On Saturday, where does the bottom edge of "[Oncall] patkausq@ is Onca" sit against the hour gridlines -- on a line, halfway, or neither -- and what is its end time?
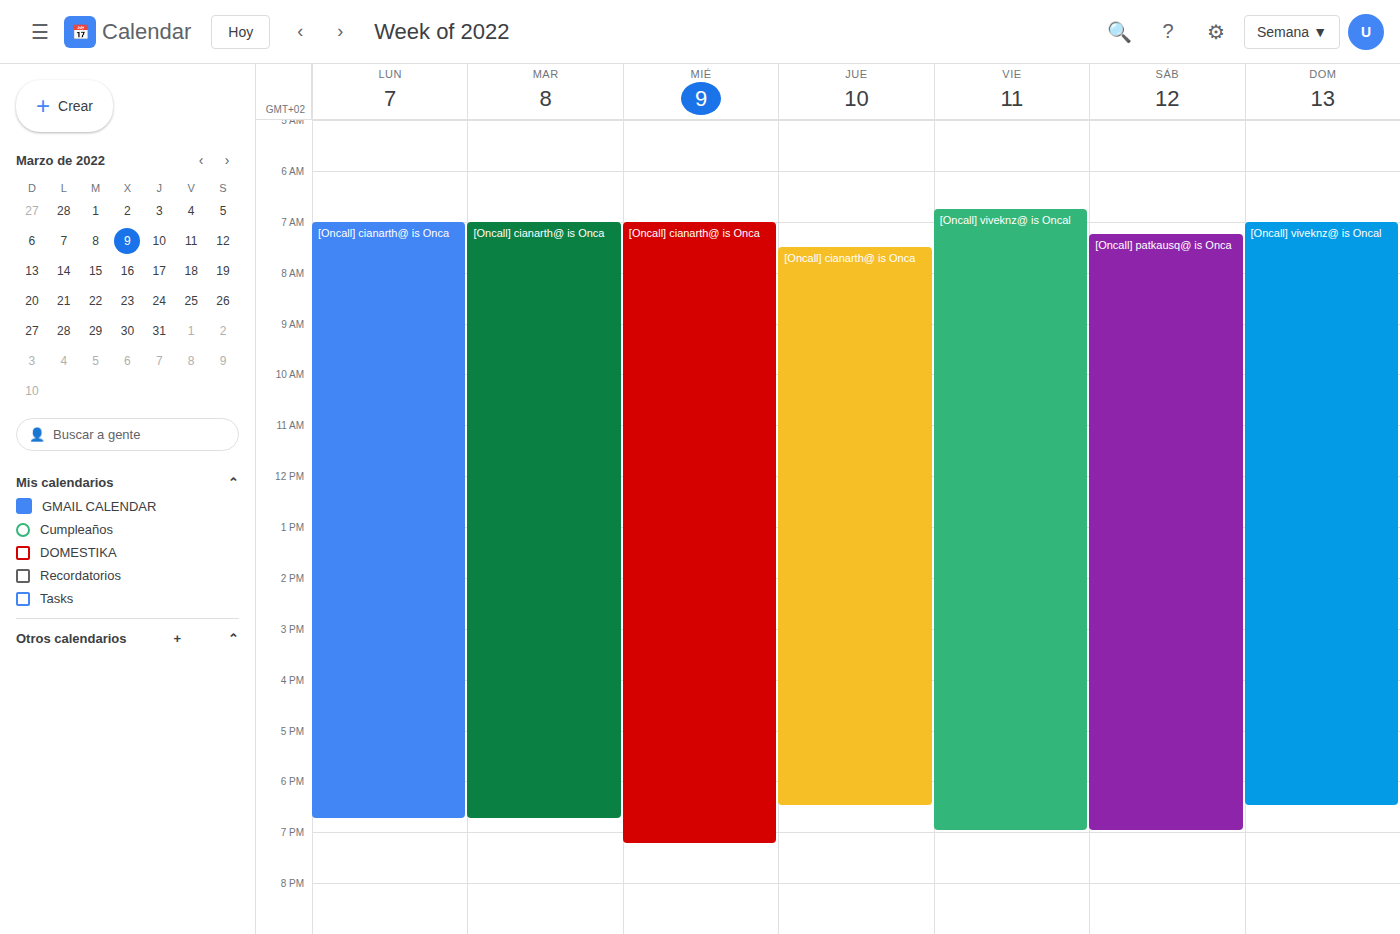
7:00 PM -- exactly on the 7 PM line.